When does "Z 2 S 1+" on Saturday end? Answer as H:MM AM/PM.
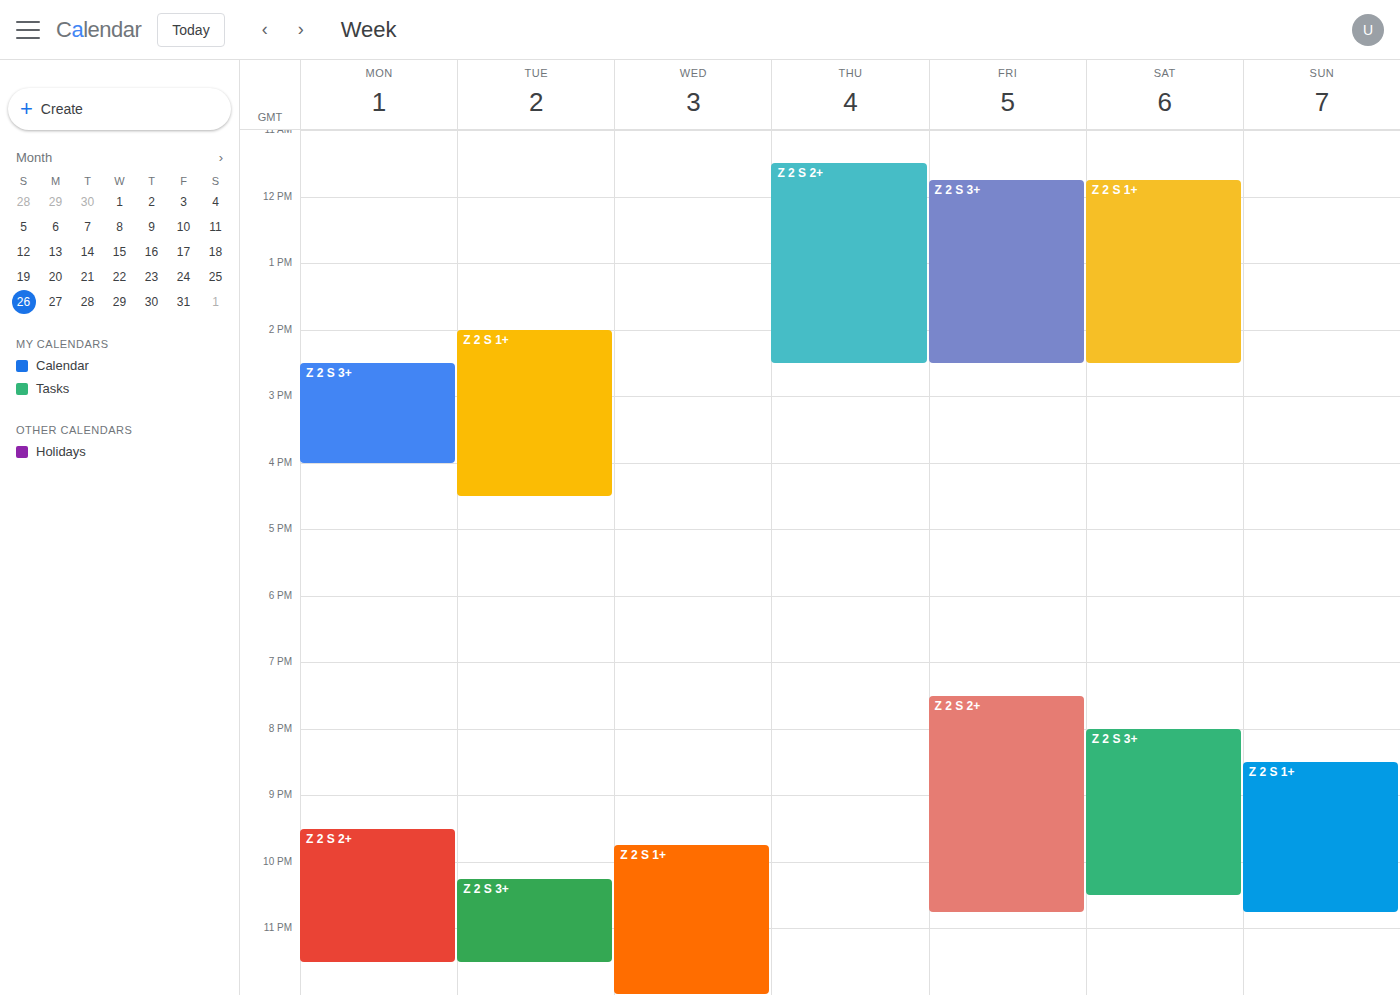
2:30 PM